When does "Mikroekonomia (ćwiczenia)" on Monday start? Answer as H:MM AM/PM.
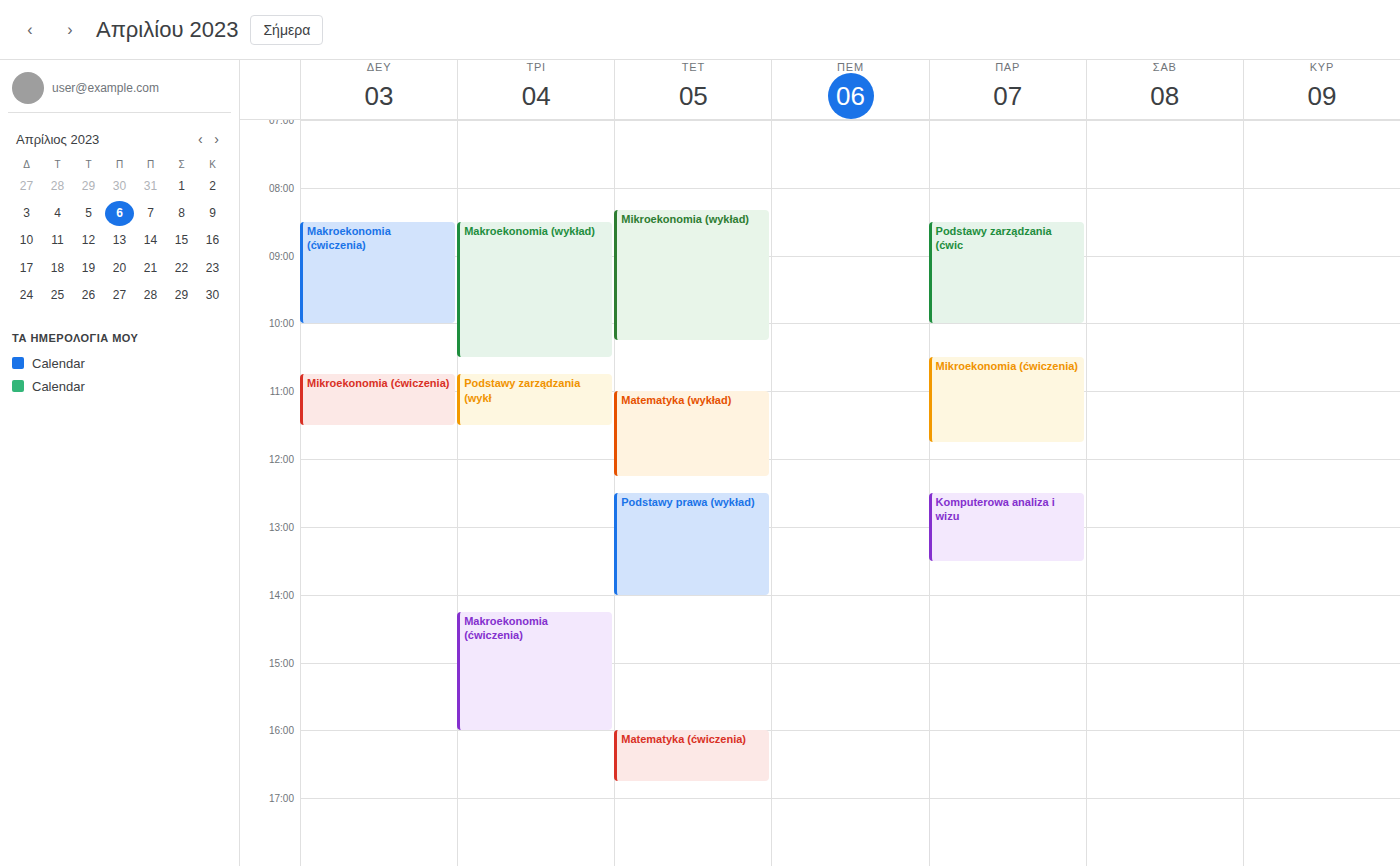
10:45 AM